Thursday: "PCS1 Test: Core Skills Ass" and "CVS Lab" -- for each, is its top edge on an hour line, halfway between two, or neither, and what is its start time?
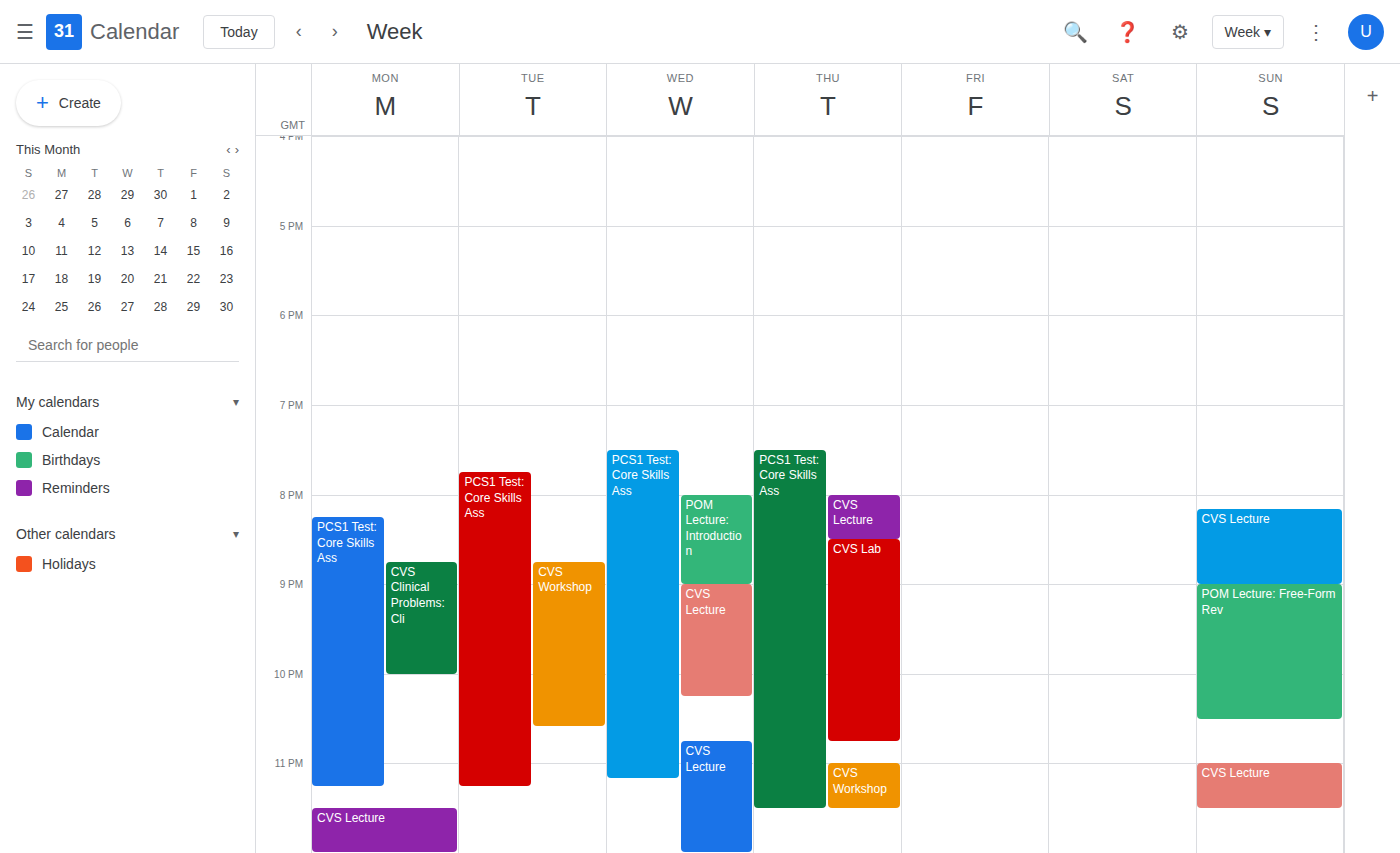
"PCS1 Test: Core Skills Ass": 7:30 PM, halfway between the 7 PM and 8 PM lines. "CVS Lab": 8:30 PM, halfway between the 8 PM and 9 PM lines.